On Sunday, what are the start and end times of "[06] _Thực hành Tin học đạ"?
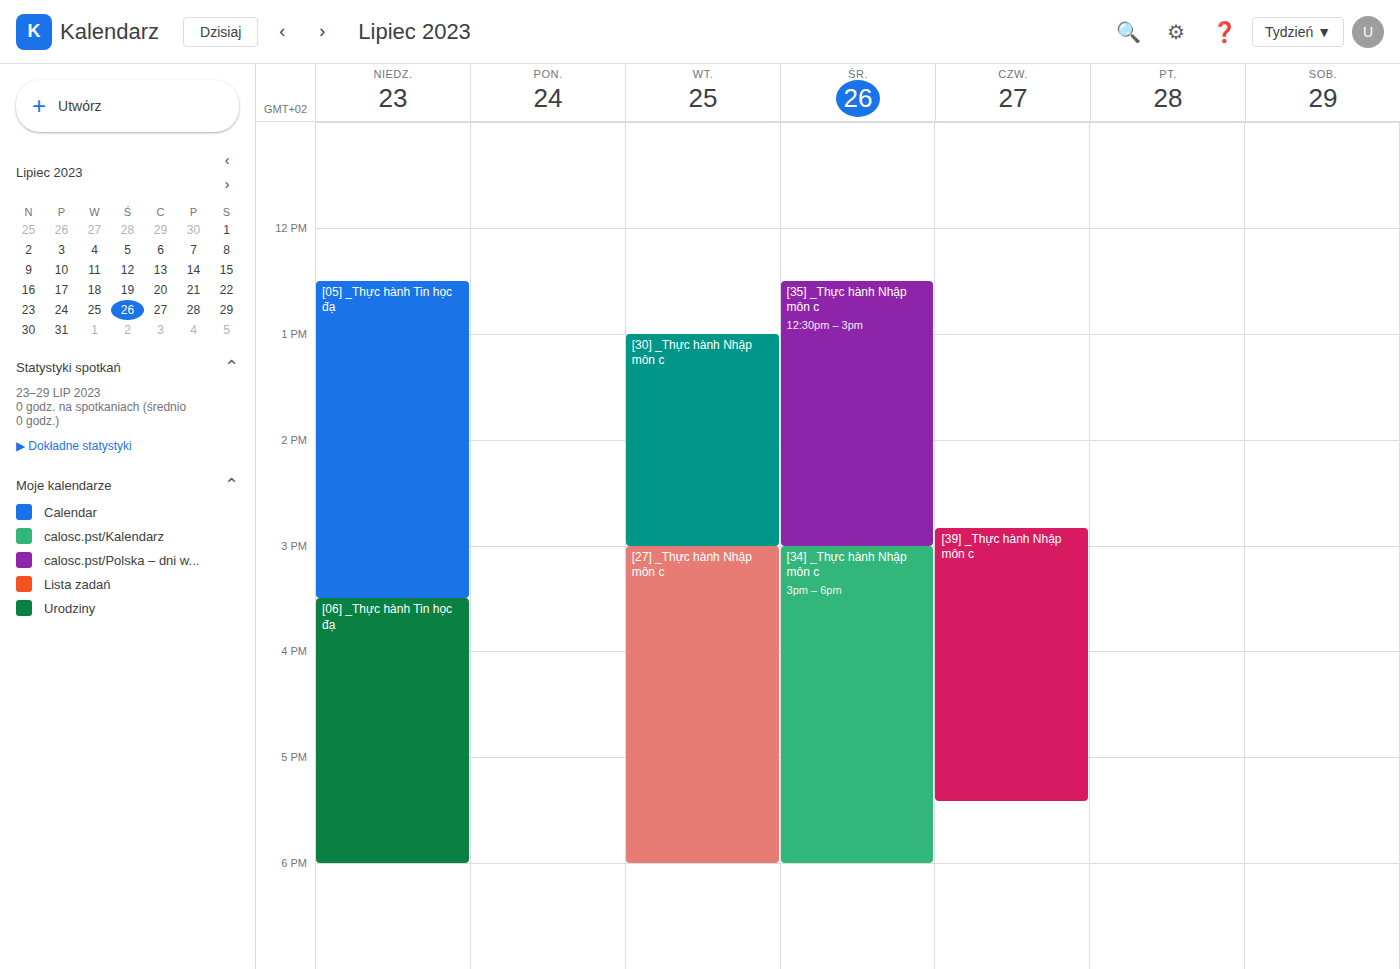
3:30 PM to 6:00 PM